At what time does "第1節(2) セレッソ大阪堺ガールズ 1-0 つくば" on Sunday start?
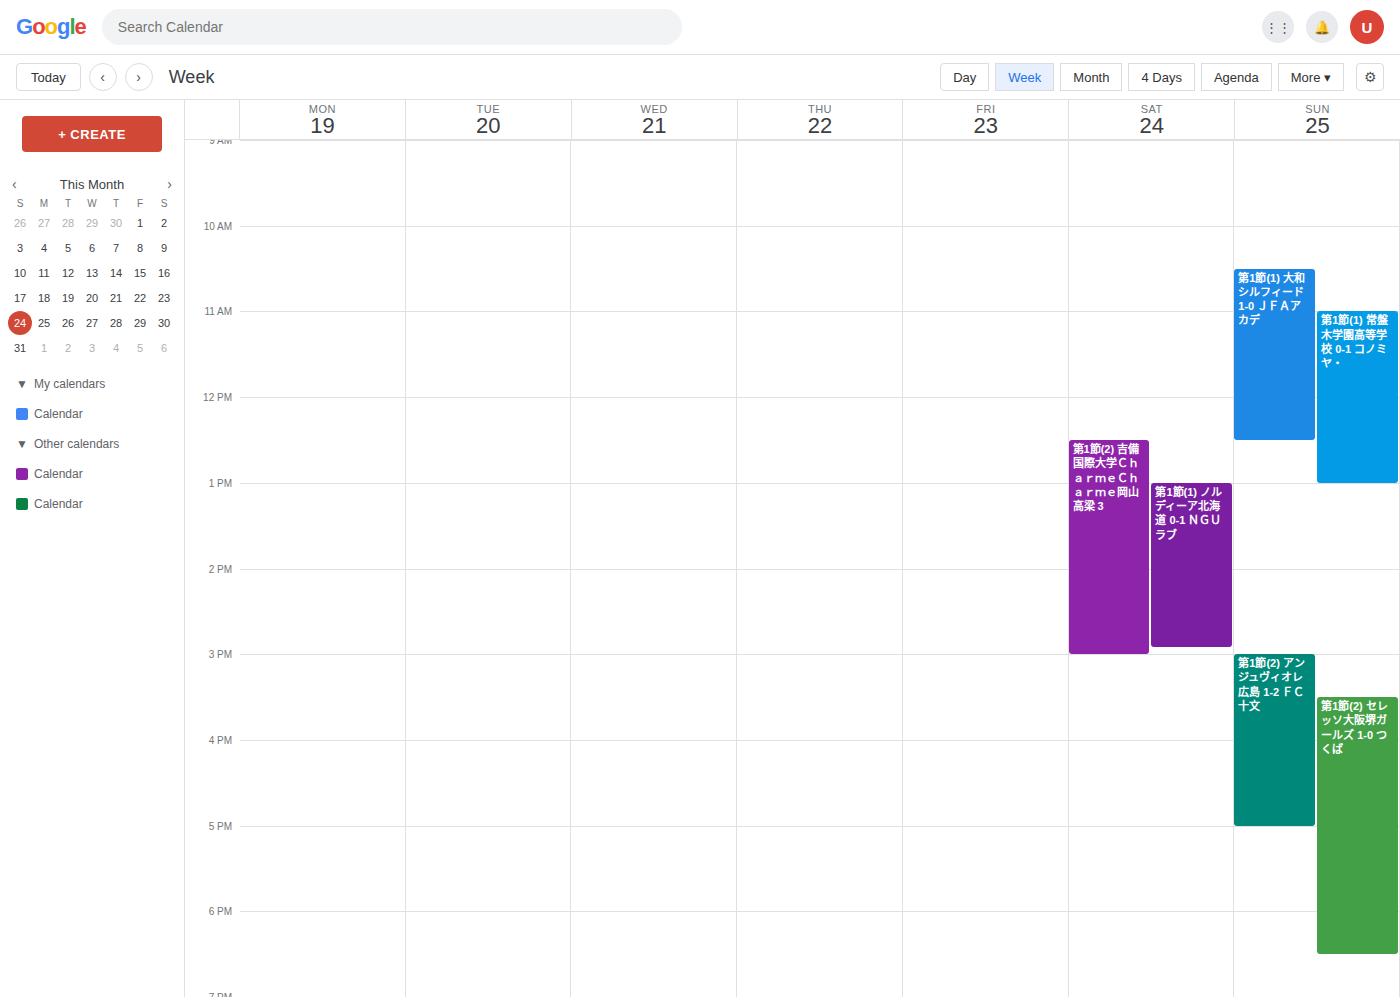
3:30 PM